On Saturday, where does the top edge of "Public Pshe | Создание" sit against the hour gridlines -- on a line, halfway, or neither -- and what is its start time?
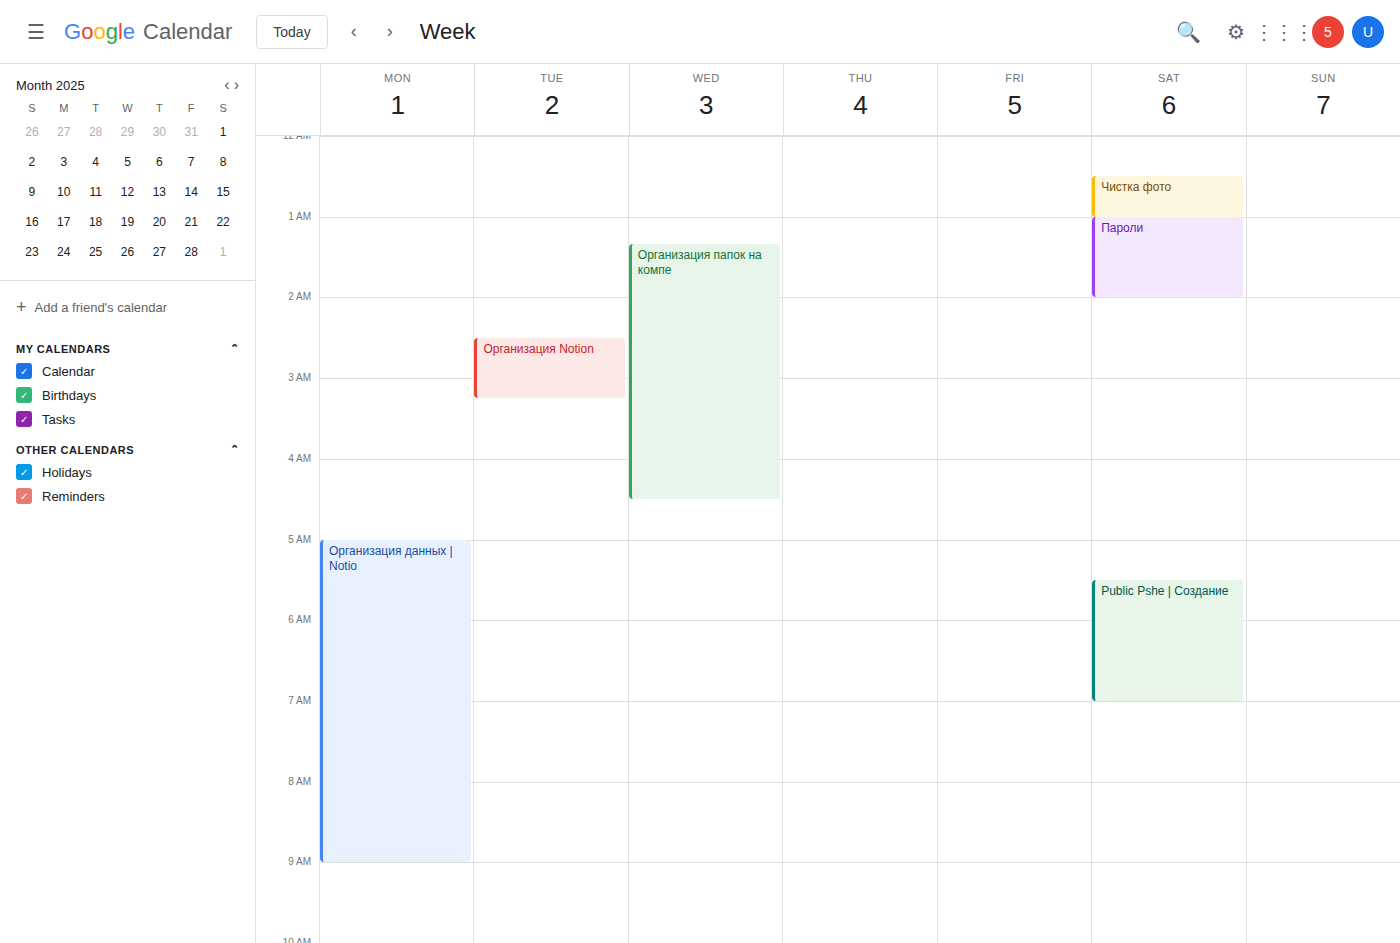
5:30 AM -- halfway between the 5 AM and 6 AM lines.